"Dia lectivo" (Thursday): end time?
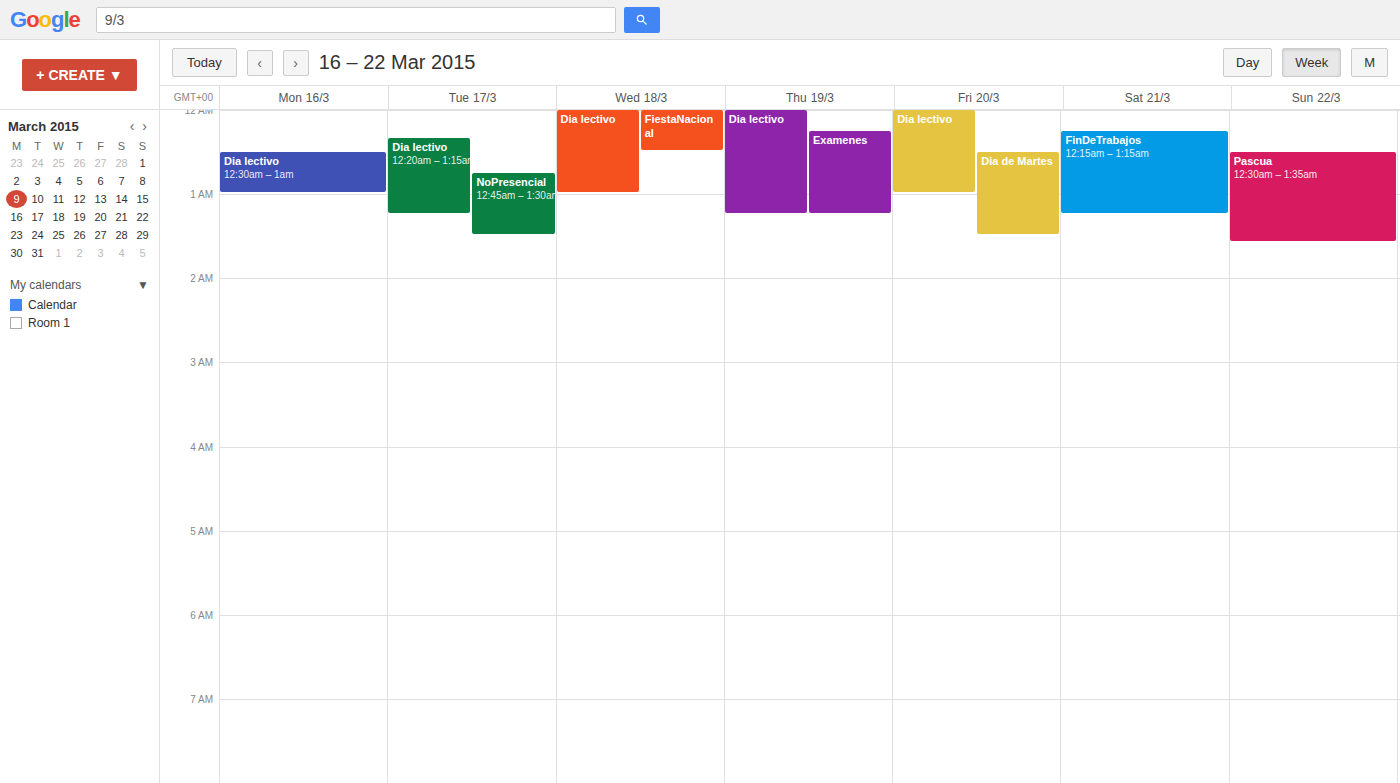
01:15